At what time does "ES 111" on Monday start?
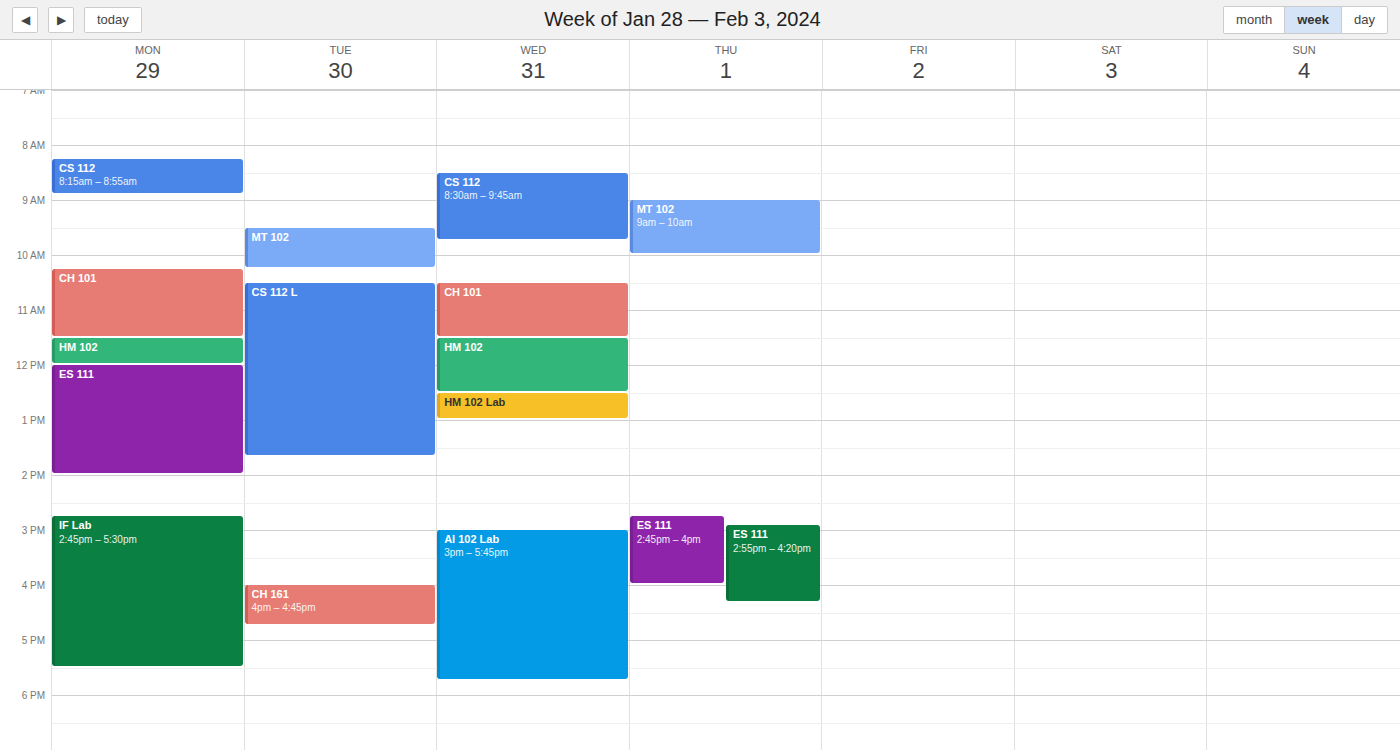
12:00 PM